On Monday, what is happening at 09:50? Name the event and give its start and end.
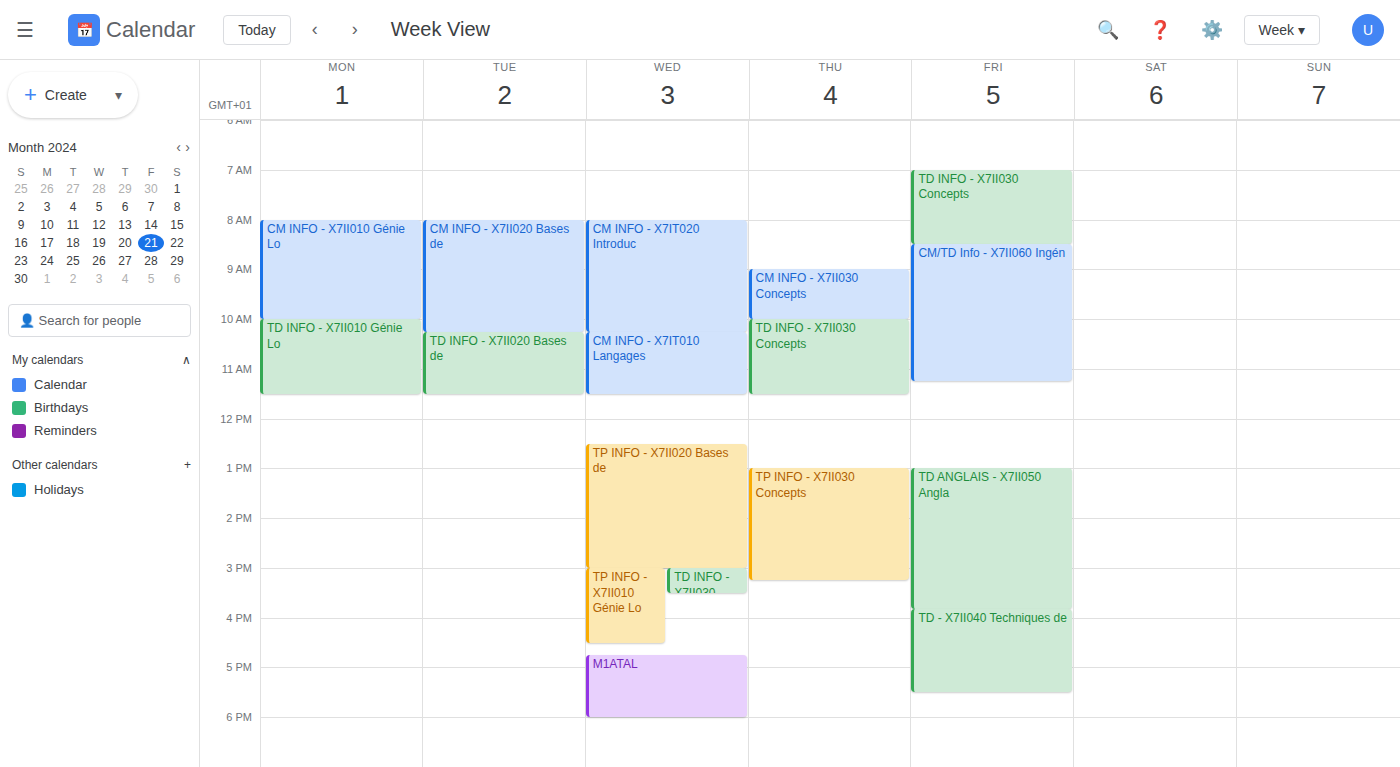
"CM INFO - X7II010 Génie Lo", 08:00 to 10:00